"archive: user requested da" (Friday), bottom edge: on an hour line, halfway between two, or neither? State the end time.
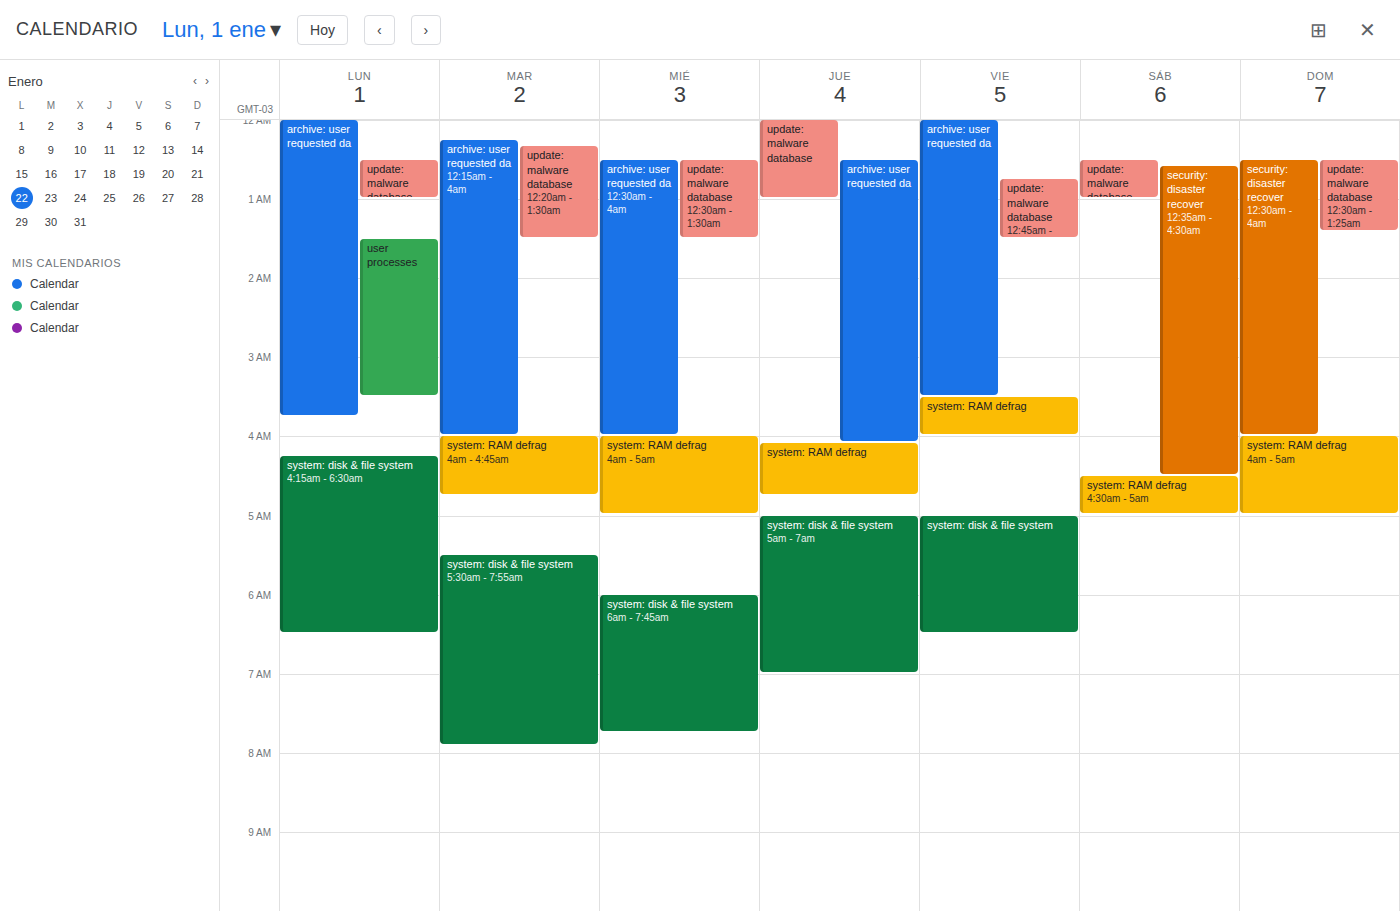
3:30 AM -- halfway between the 3 AM and 4 AM lines.